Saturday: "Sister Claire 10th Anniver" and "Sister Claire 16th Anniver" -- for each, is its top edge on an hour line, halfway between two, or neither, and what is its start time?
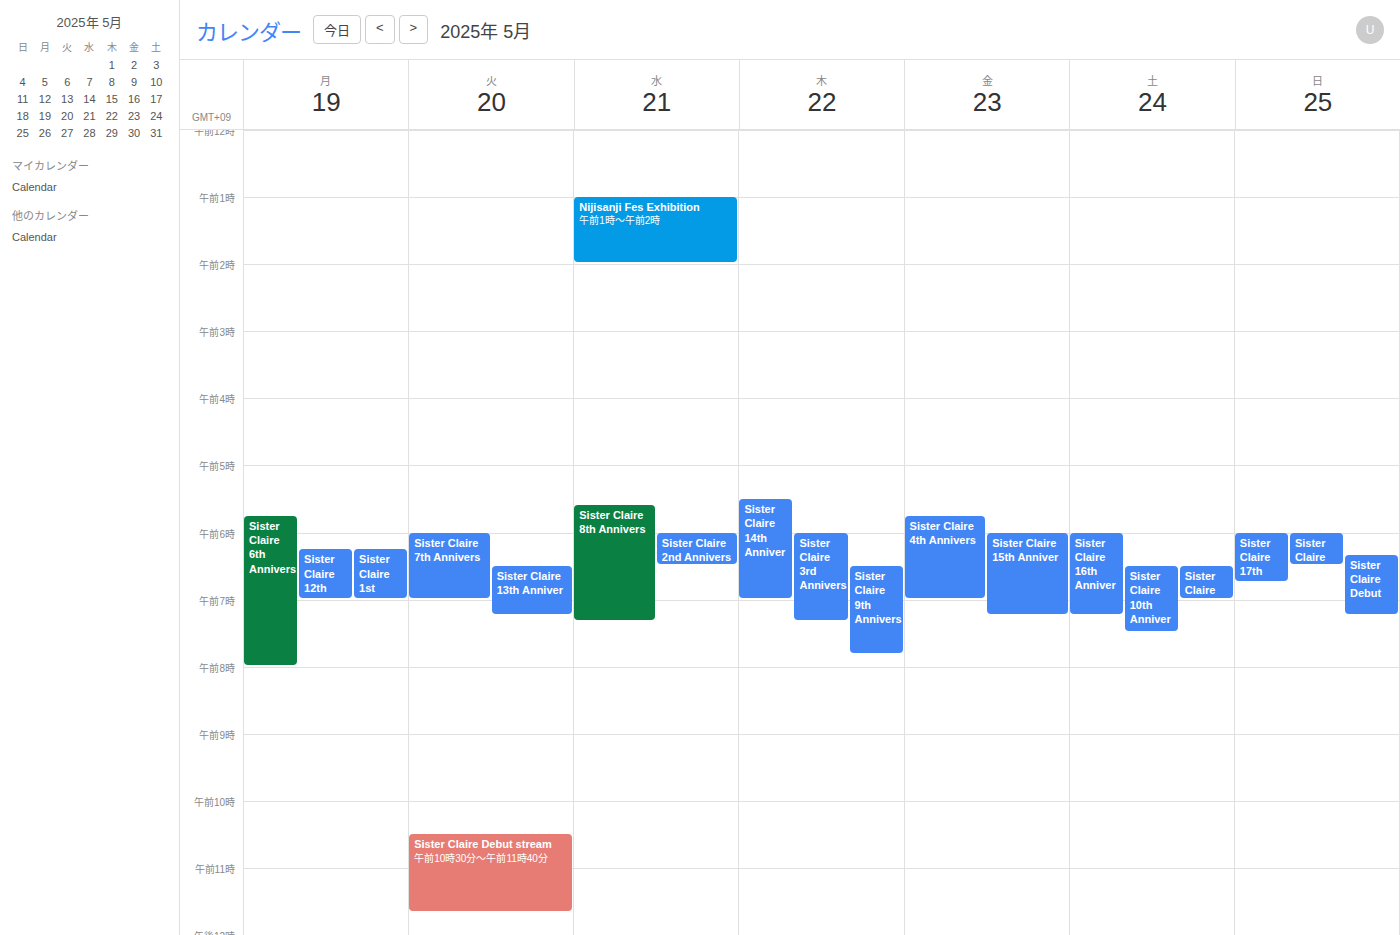
"Sister Claire 10th Anniver": 6:30 AM, halfway between the 6 AM and 7 AM lines. "Sister Claire 16th Anniver": 6:00 AM, exactly on the 6 AM line.